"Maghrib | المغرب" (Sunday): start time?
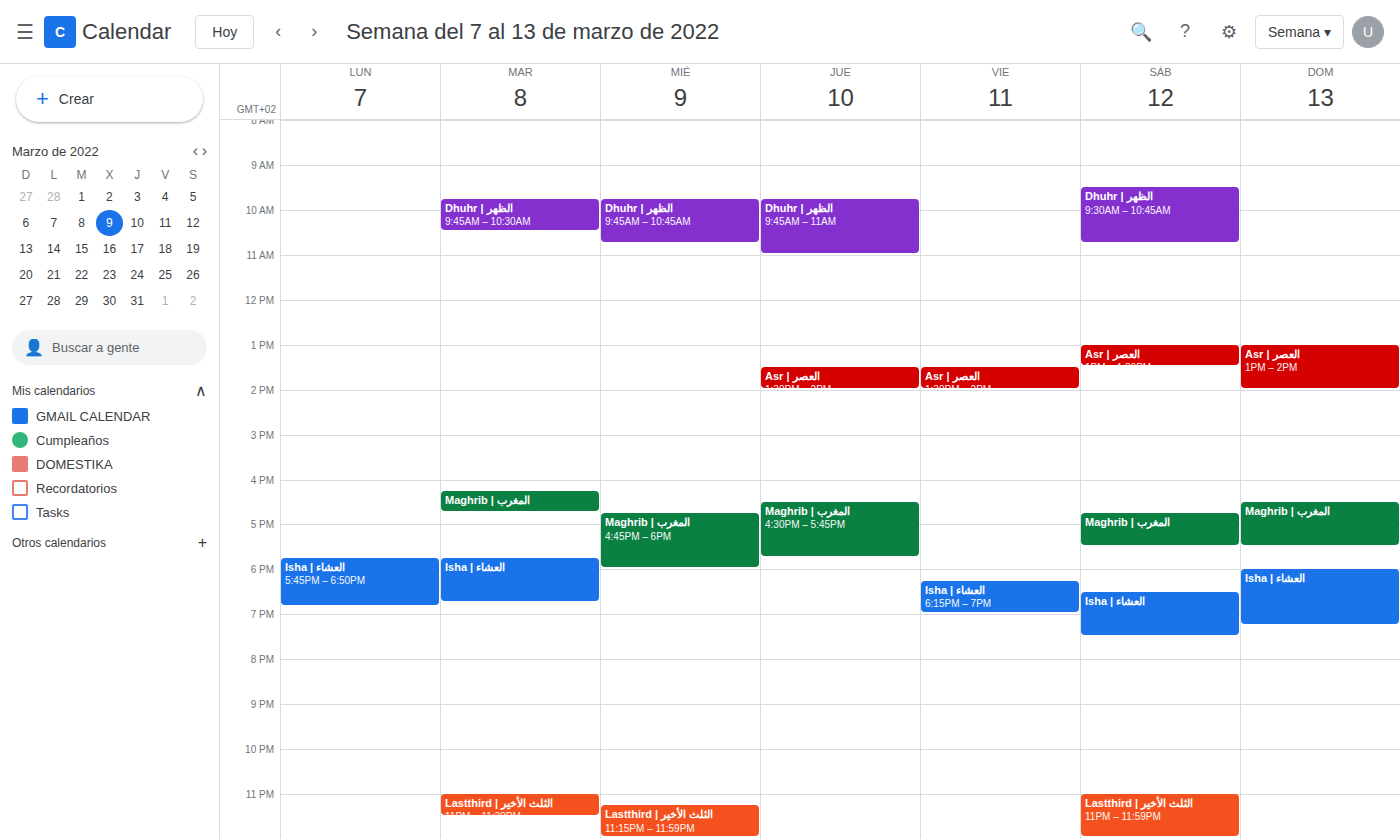
16:30